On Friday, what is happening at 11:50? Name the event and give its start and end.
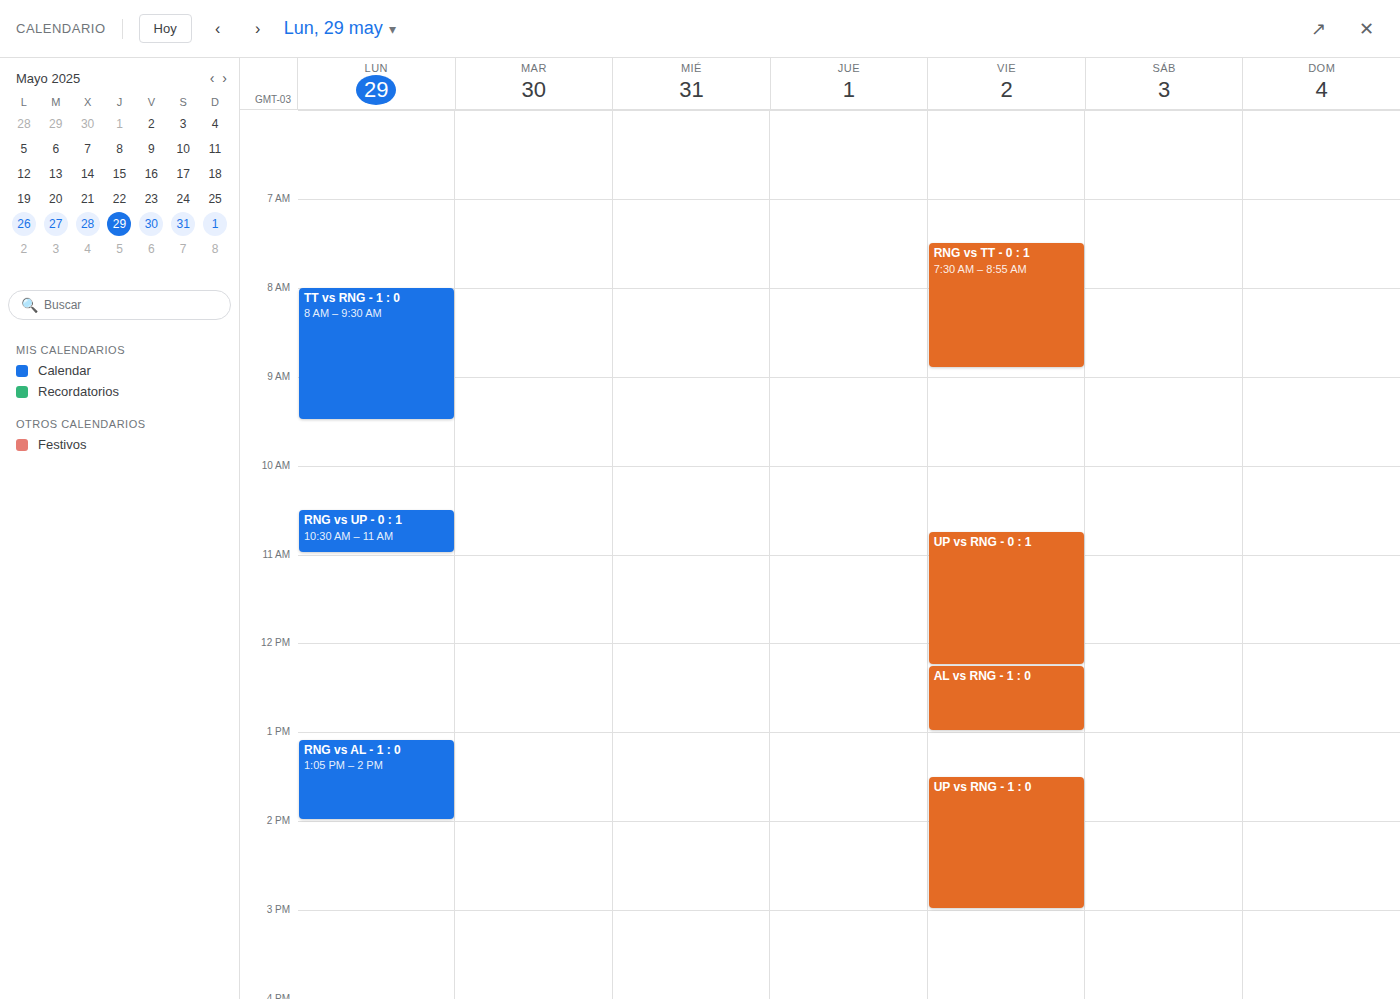
"UP vs RNG - 0 : 1", 10:45 to 12:15